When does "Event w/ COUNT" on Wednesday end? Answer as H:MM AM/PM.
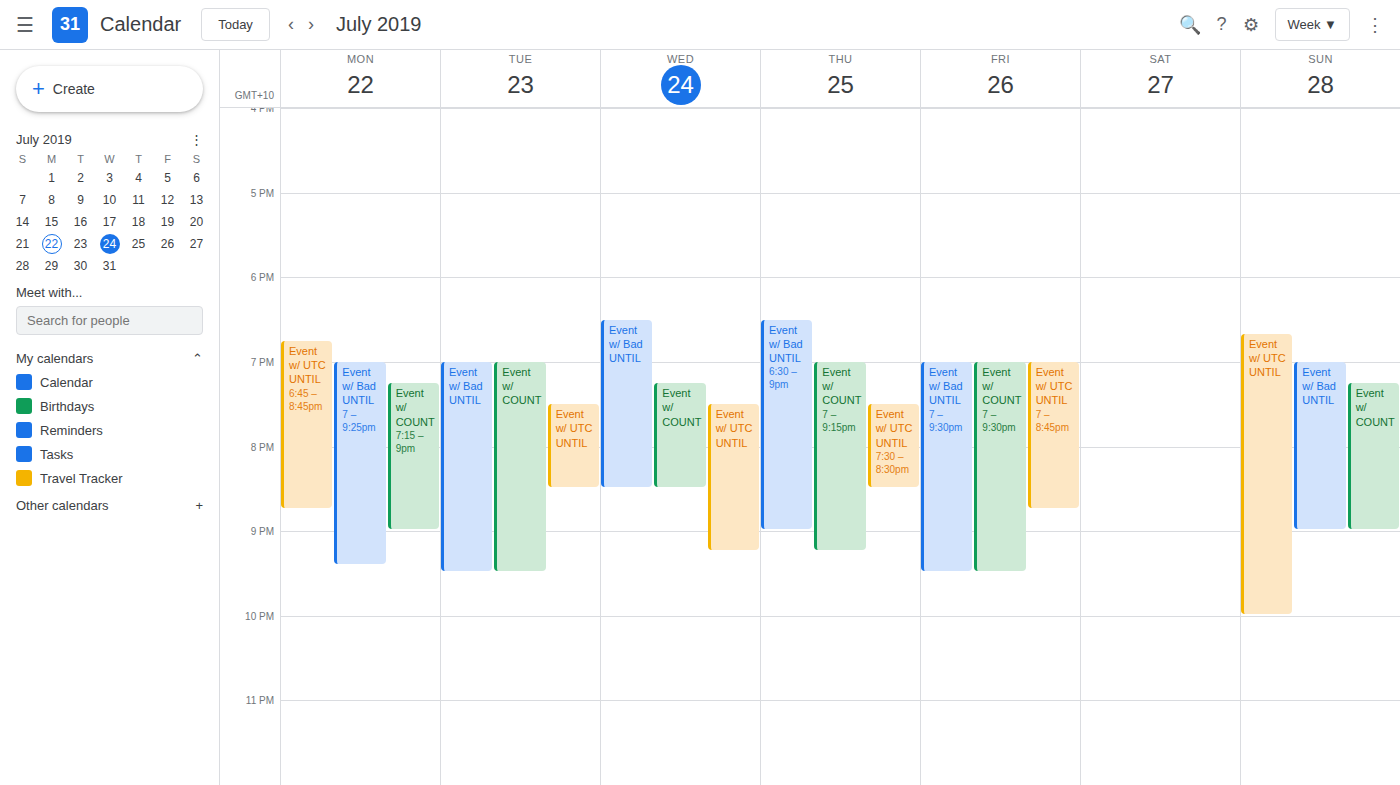
8:30 PM